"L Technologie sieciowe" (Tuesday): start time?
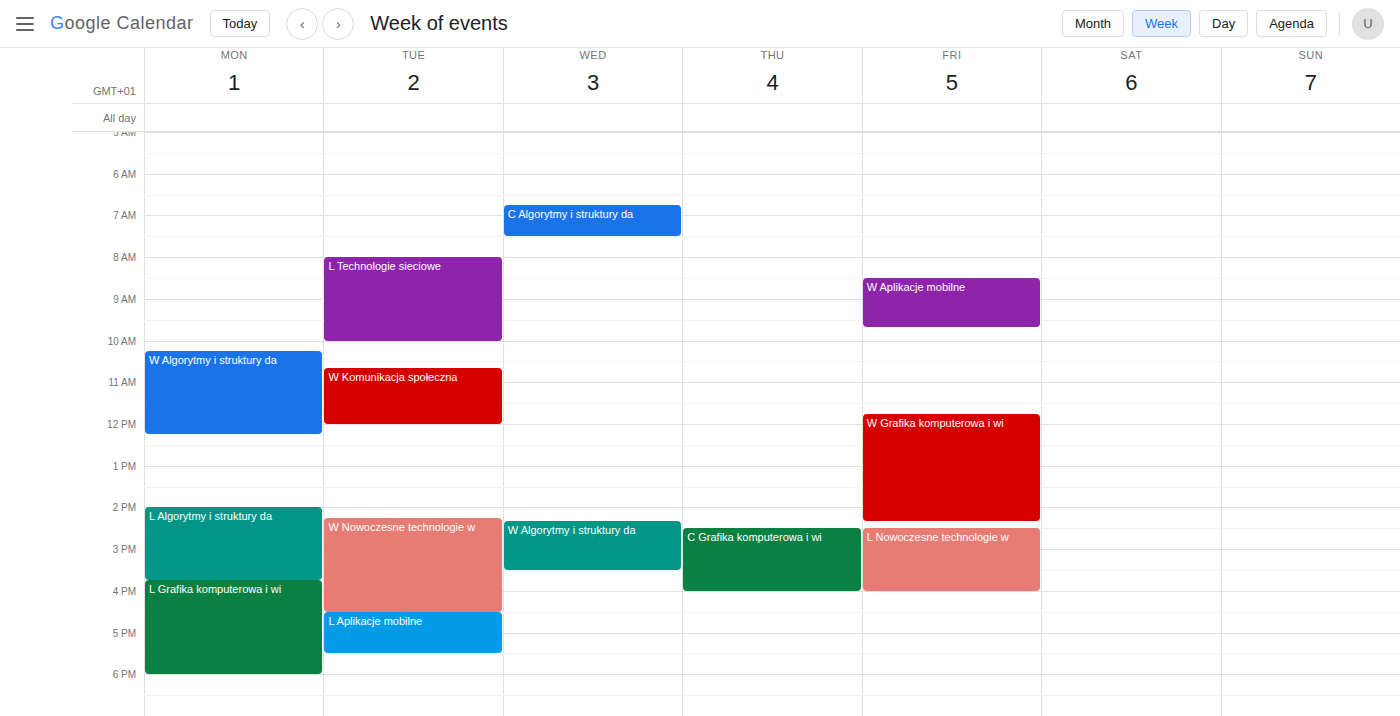
8:00 AM